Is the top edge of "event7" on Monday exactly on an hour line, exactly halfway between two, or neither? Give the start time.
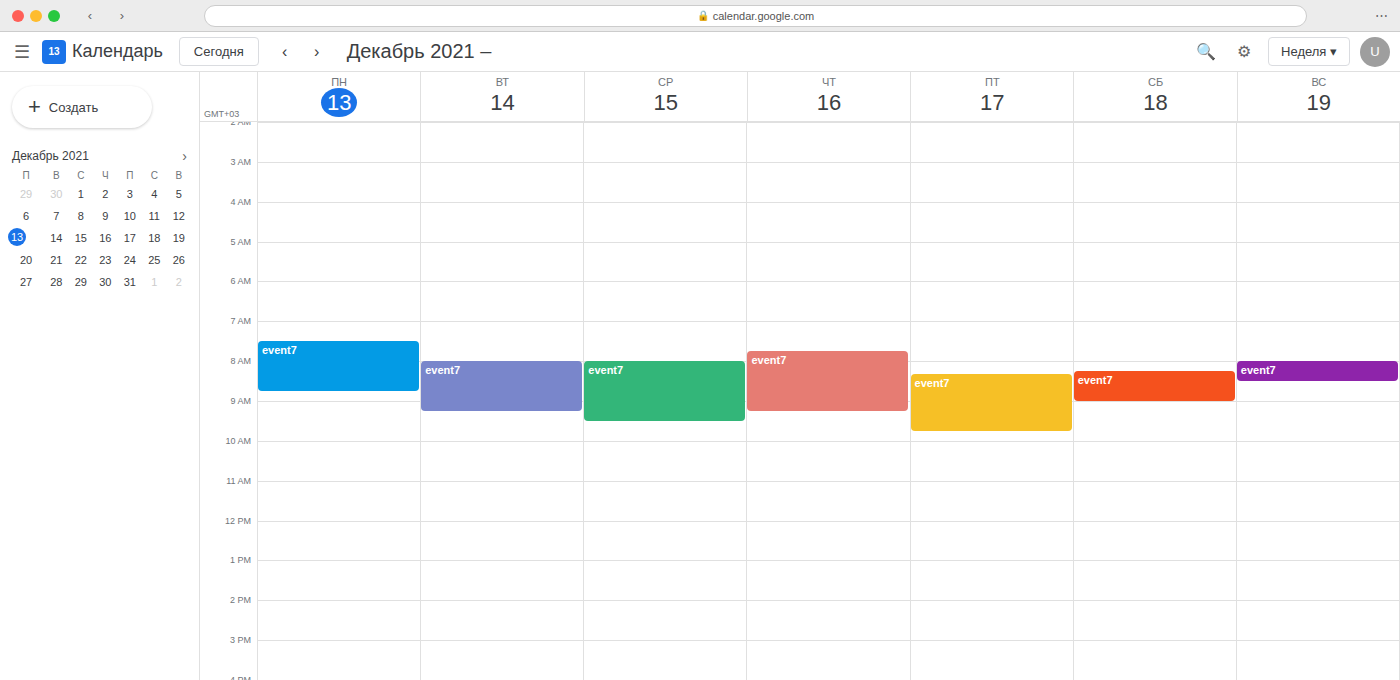
7:30 AM -- halfway between the 7 AM and 8 AM lines.